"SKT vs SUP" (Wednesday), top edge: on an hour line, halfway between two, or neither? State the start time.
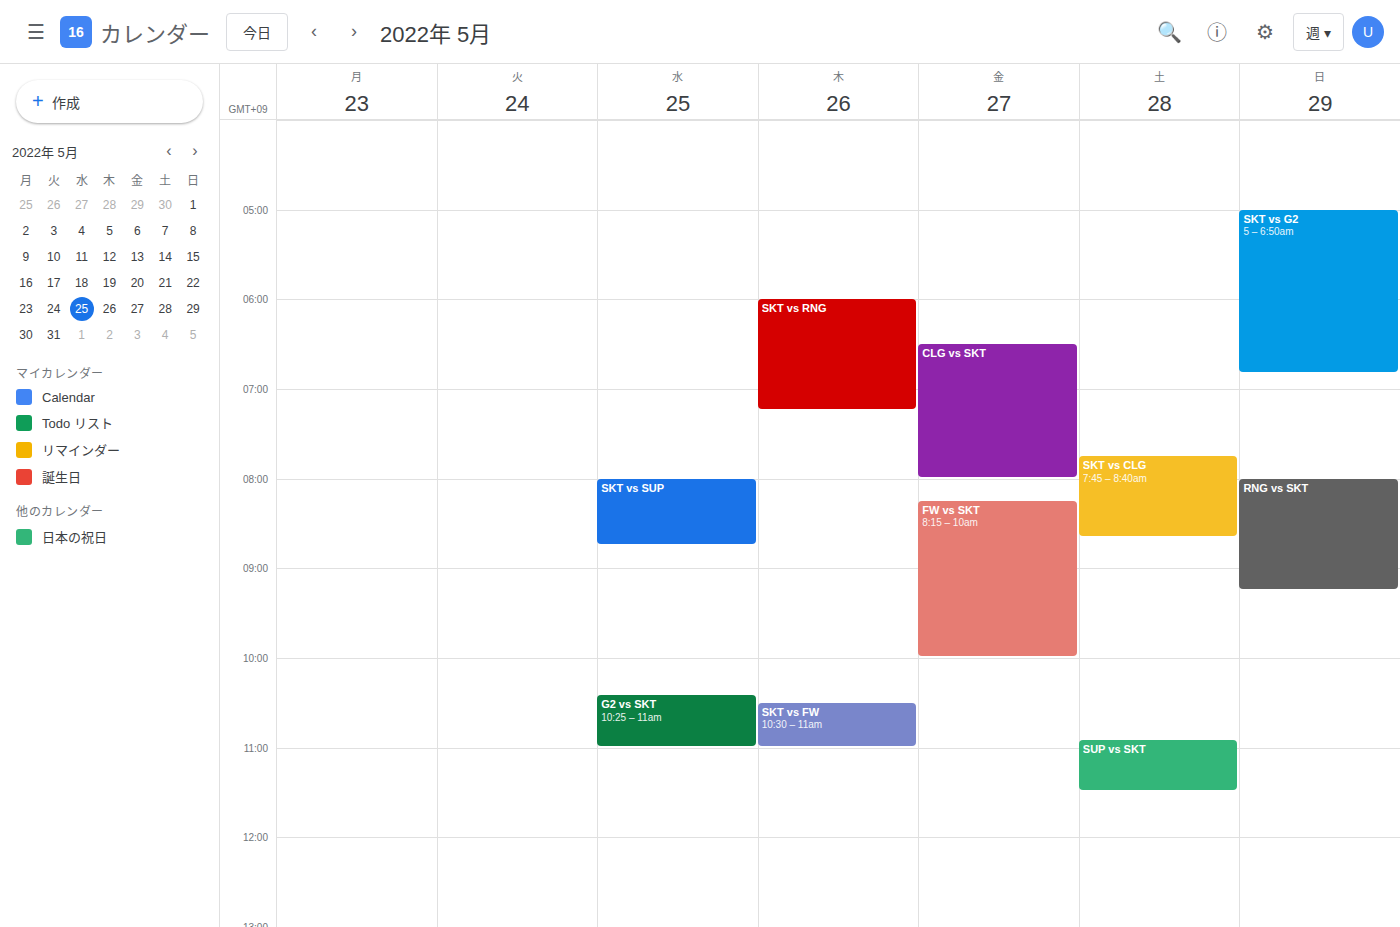
8:00 AM -- exactly on the 8 AM line.